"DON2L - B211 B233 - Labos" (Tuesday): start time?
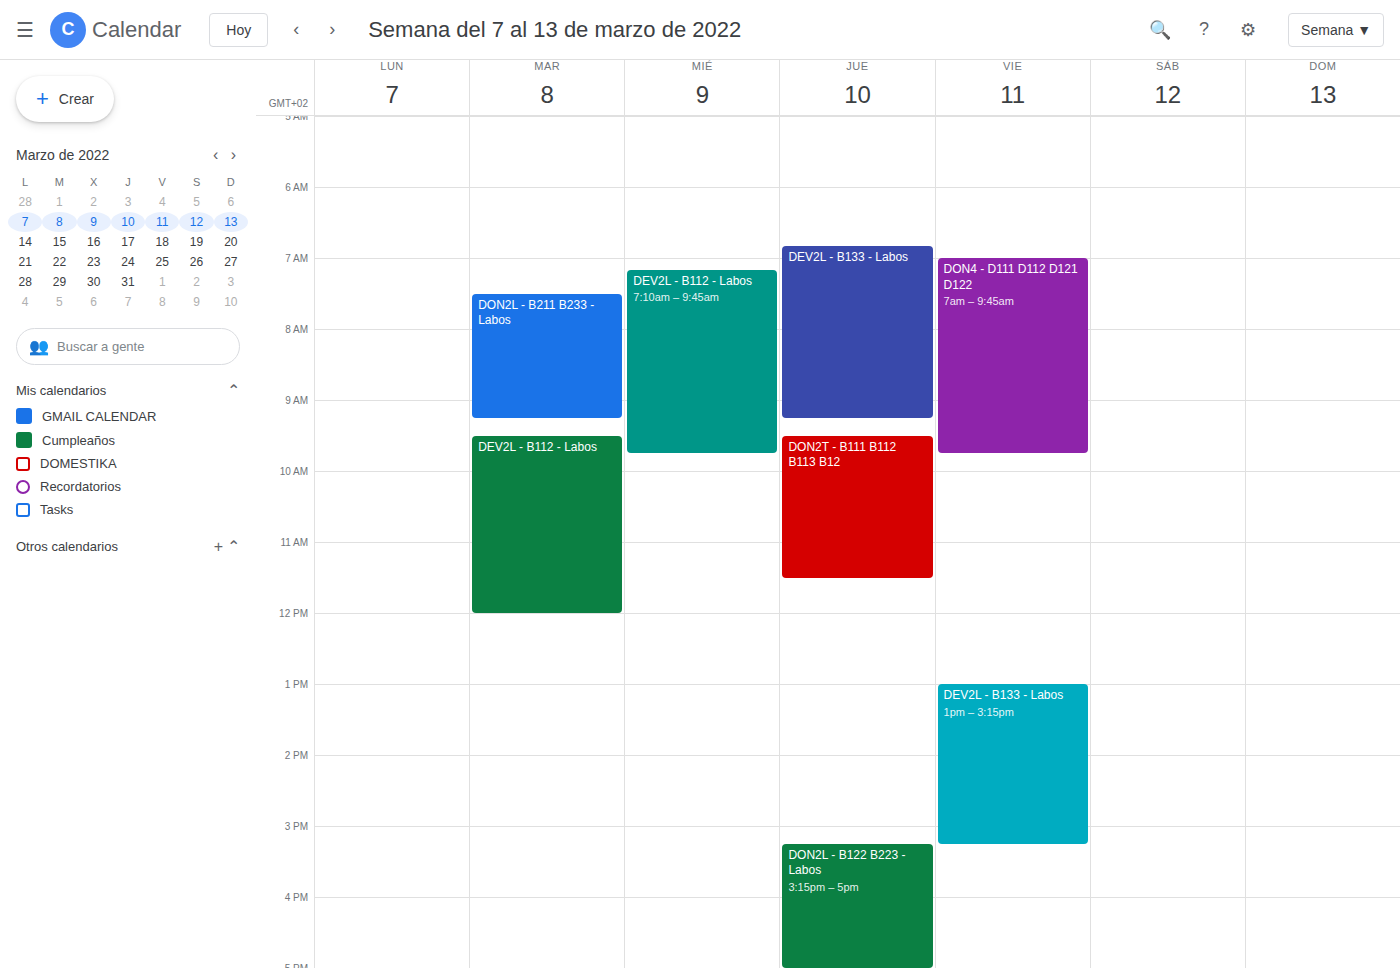
7:30 AM